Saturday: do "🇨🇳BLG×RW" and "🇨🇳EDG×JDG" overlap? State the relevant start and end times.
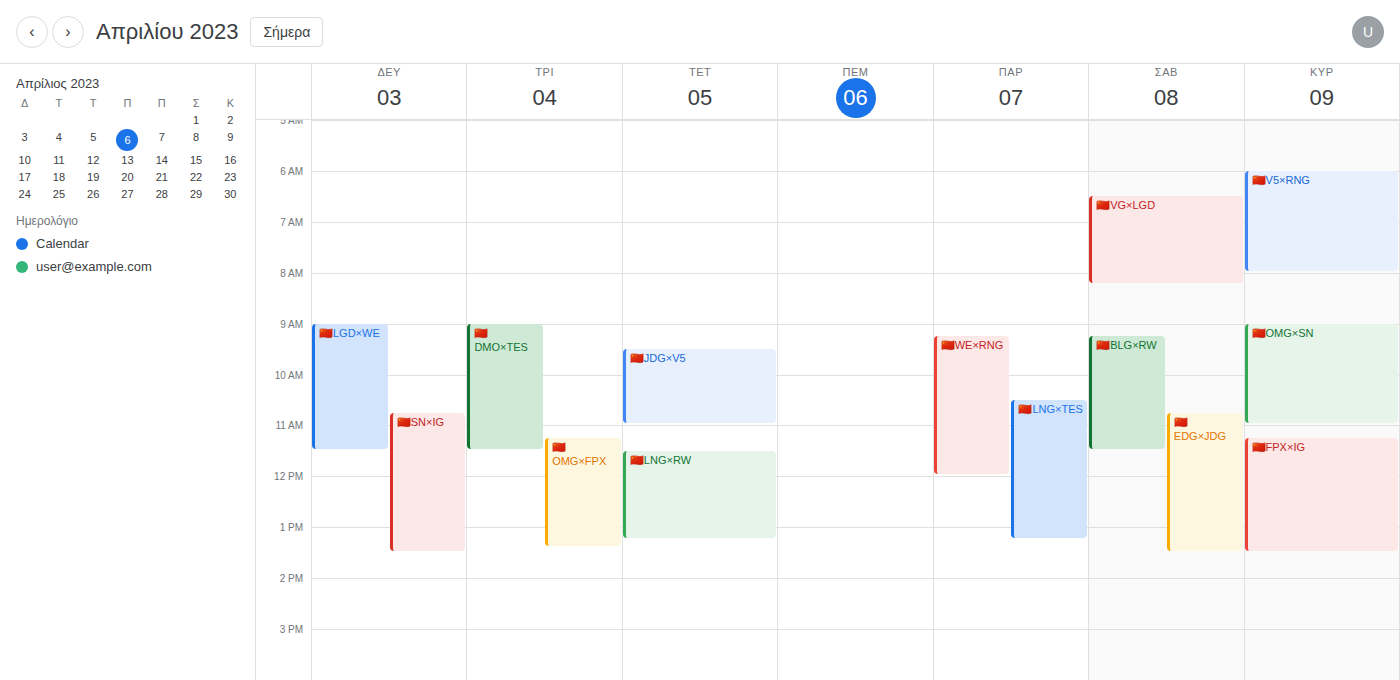
"🇨🇳EDG×JDG" starts at 10:45 AM, before "🇨🇳BLG×RW" ends at 11:30 AM -- they overlap.